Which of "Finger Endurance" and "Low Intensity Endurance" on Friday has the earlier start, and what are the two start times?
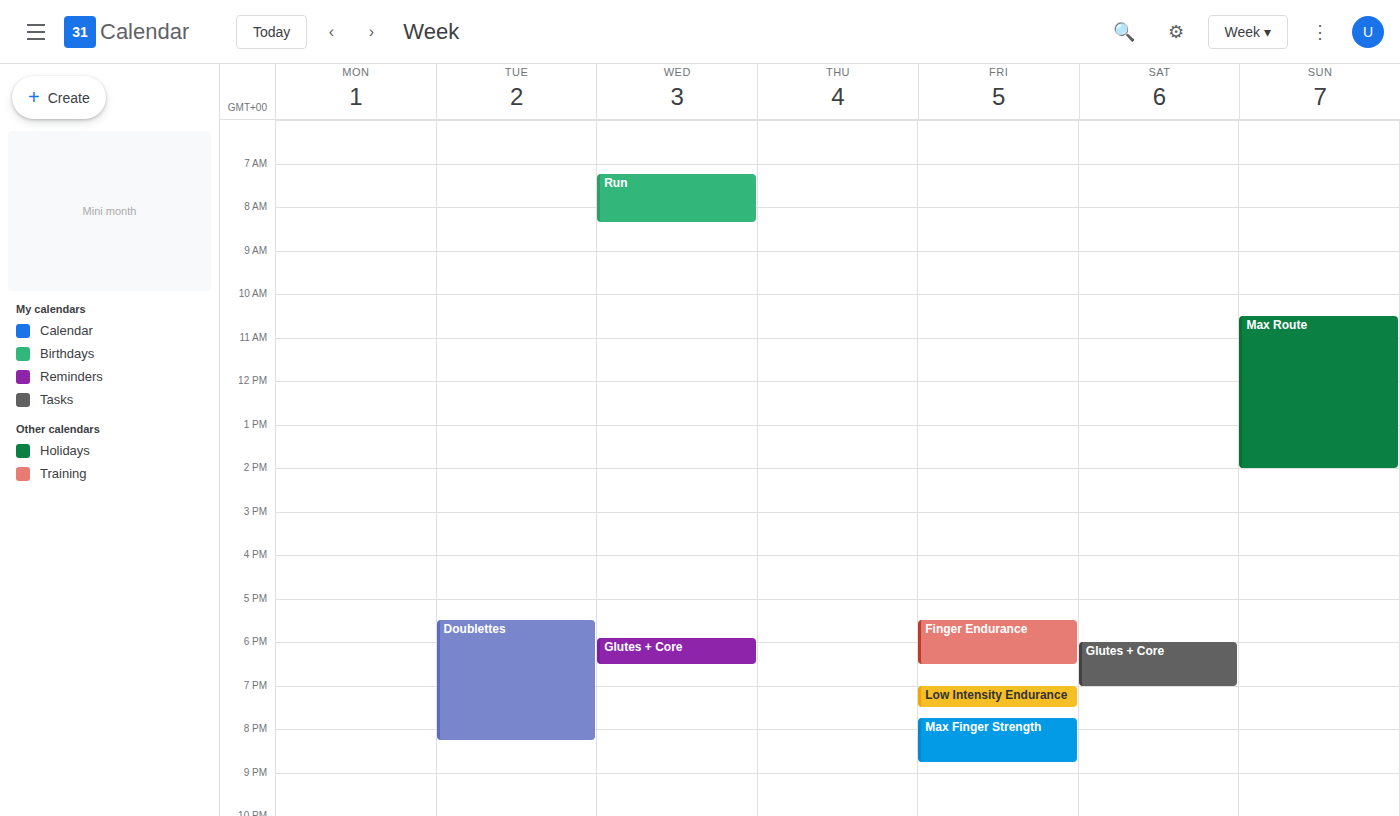
"Finger Endurance" 5:30 PM; "Low Intensity Endurance" 7:00 PM.